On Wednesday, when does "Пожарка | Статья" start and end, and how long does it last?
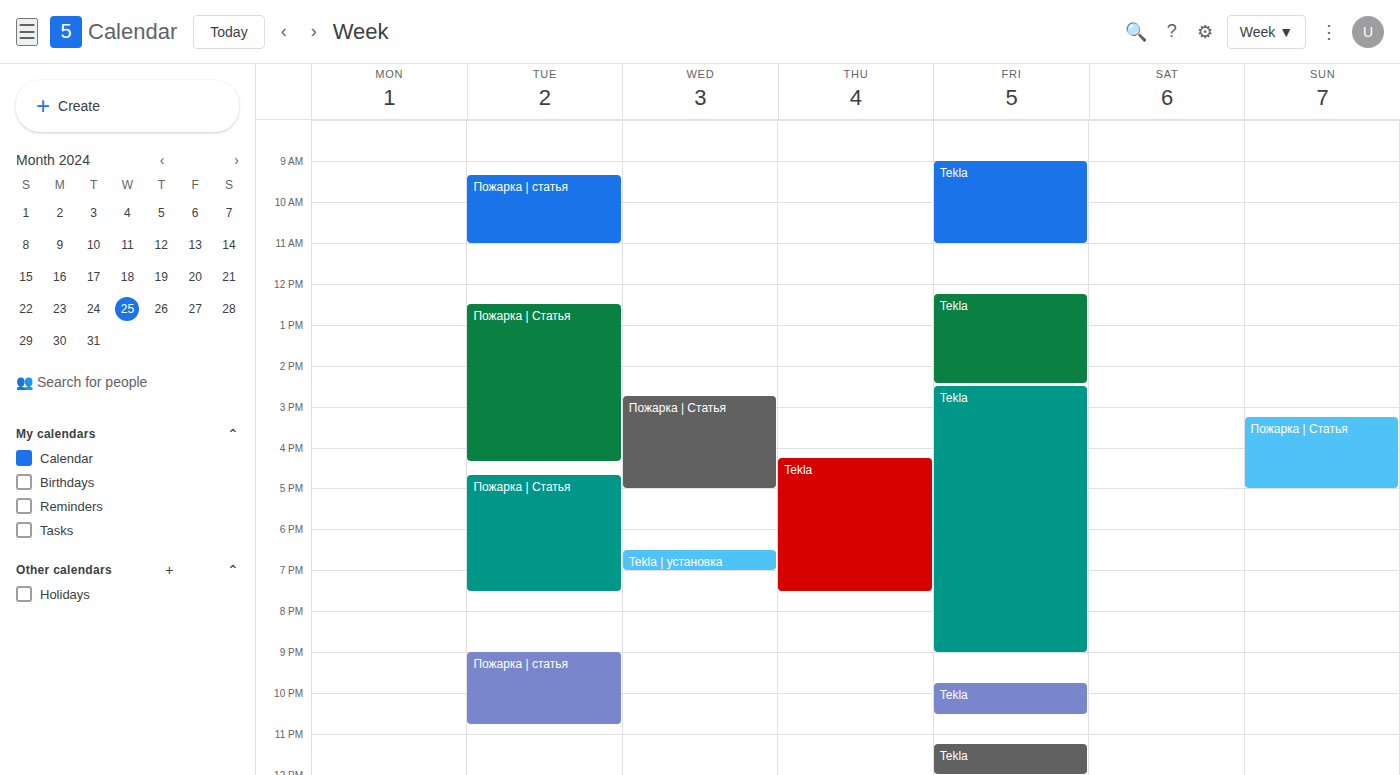
2:45 PM to 5:00 PM, 2 hours 15 minutes